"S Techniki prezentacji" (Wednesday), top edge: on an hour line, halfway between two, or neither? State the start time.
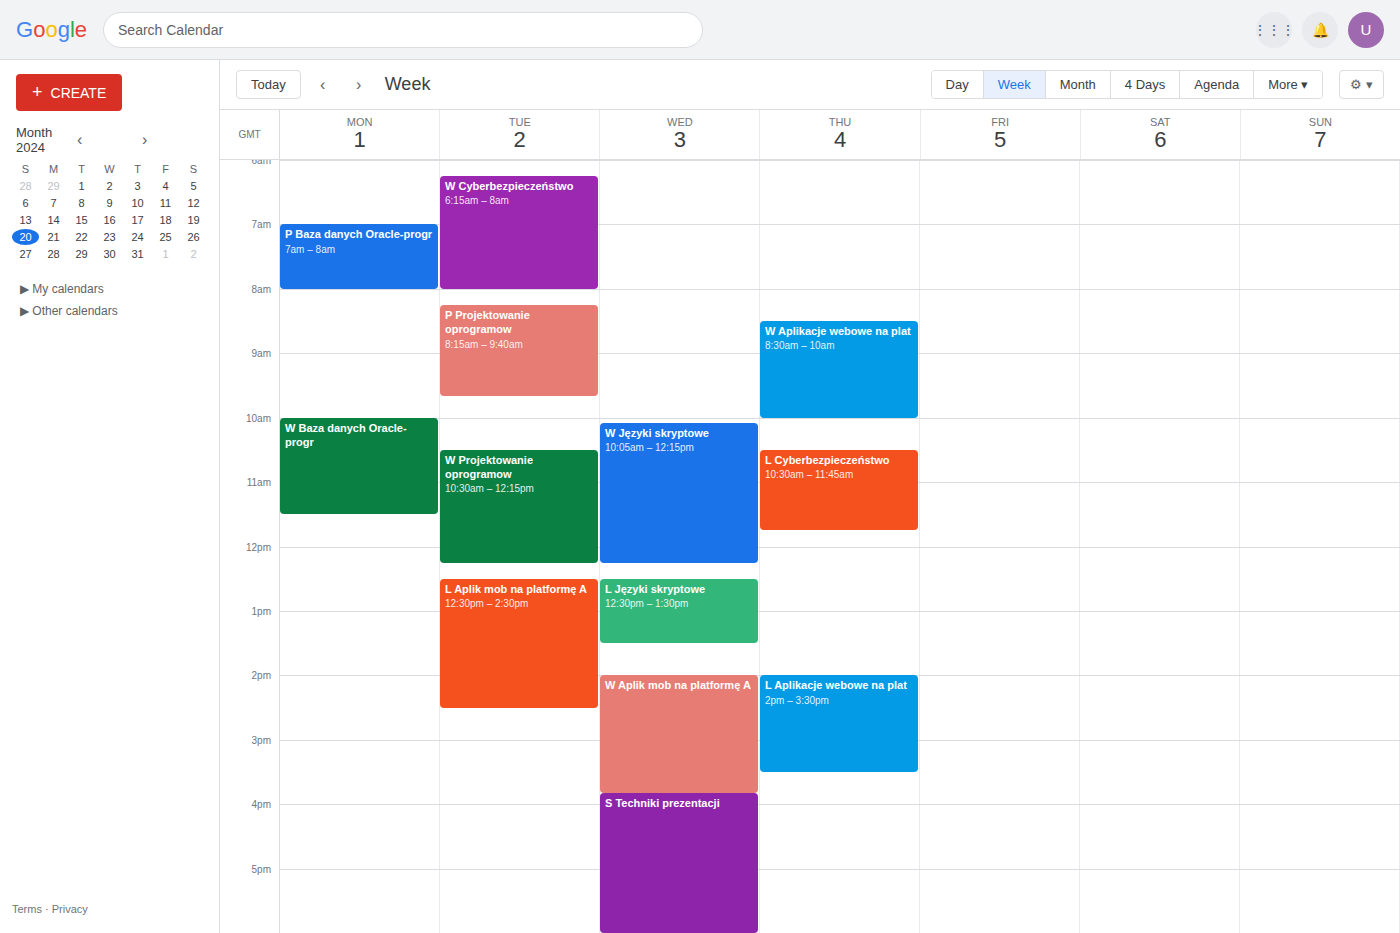
3:50 PM -- neither: 50 minutes below the 3 PM line and 10 minutes above the 4 PM line.